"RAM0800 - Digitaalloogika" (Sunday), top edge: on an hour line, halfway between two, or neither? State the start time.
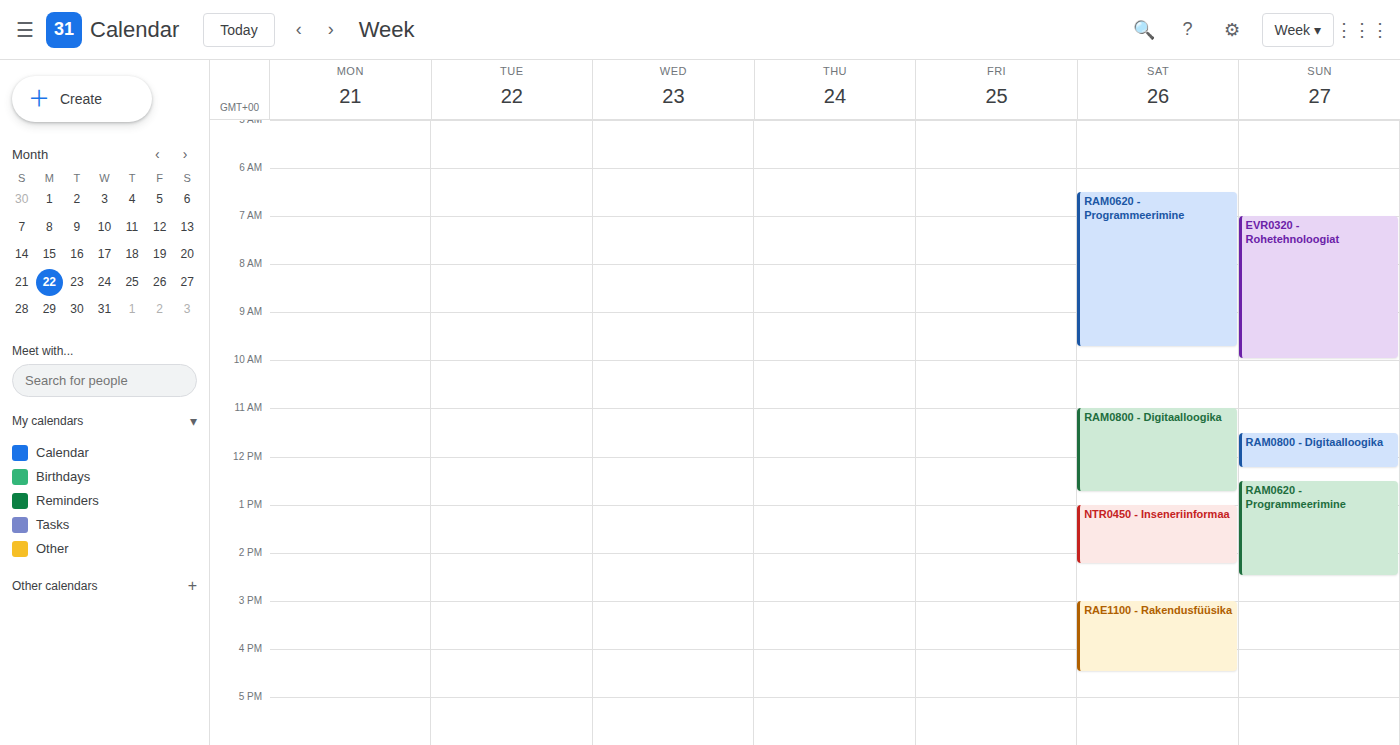
11:30 AM -- halfway between the 11 AM and 12 PM lines.